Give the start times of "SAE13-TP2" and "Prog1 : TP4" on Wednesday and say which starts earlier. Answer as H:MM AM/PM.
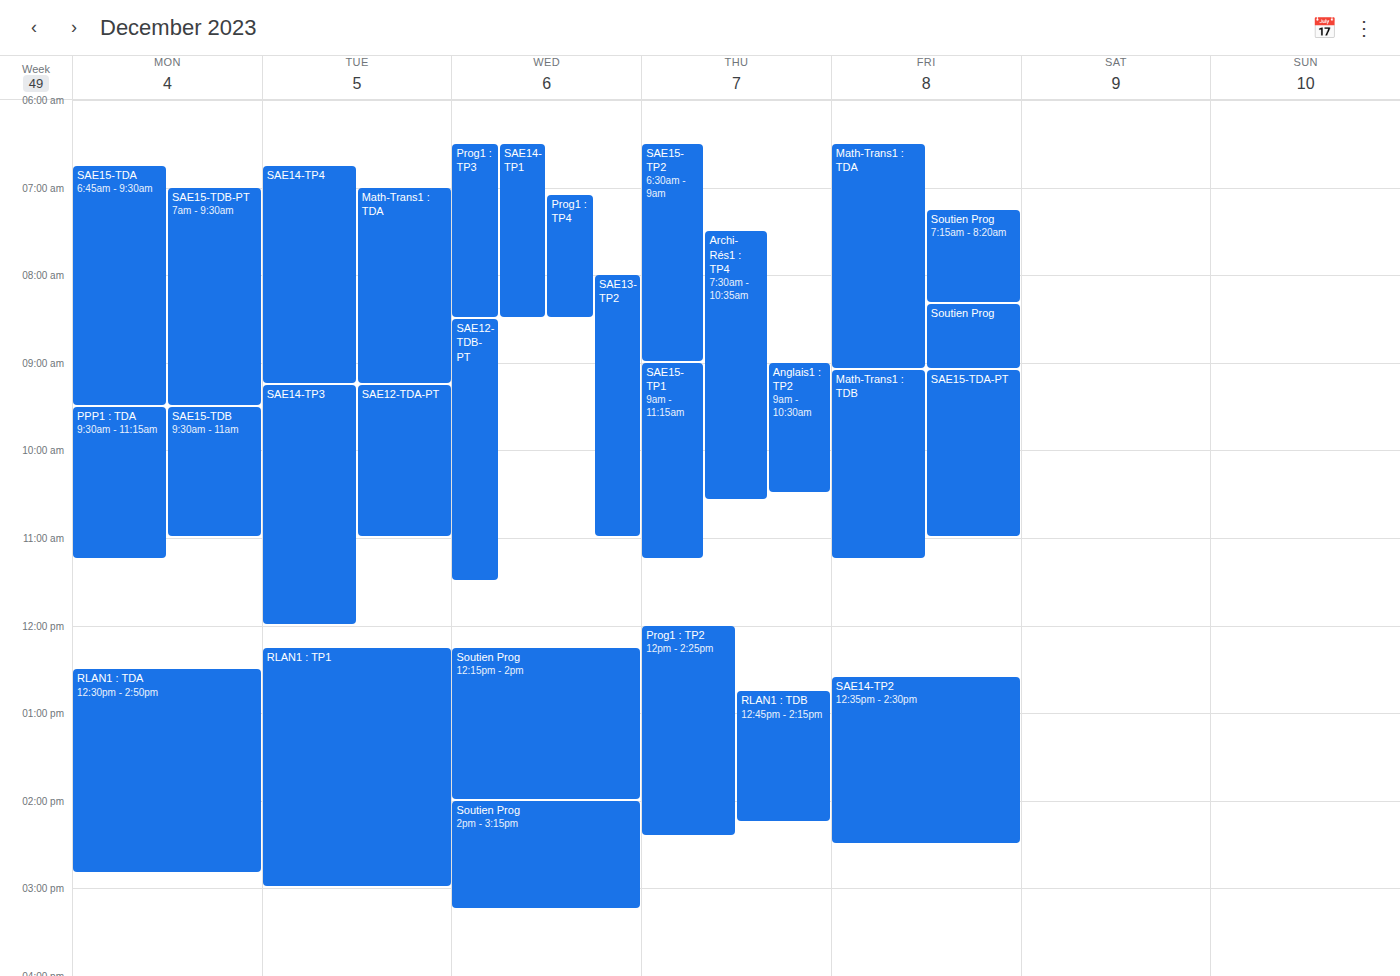
"Prog1 : TP4" 7:05 AM; "SAE13-TP2" 8:00 AM.